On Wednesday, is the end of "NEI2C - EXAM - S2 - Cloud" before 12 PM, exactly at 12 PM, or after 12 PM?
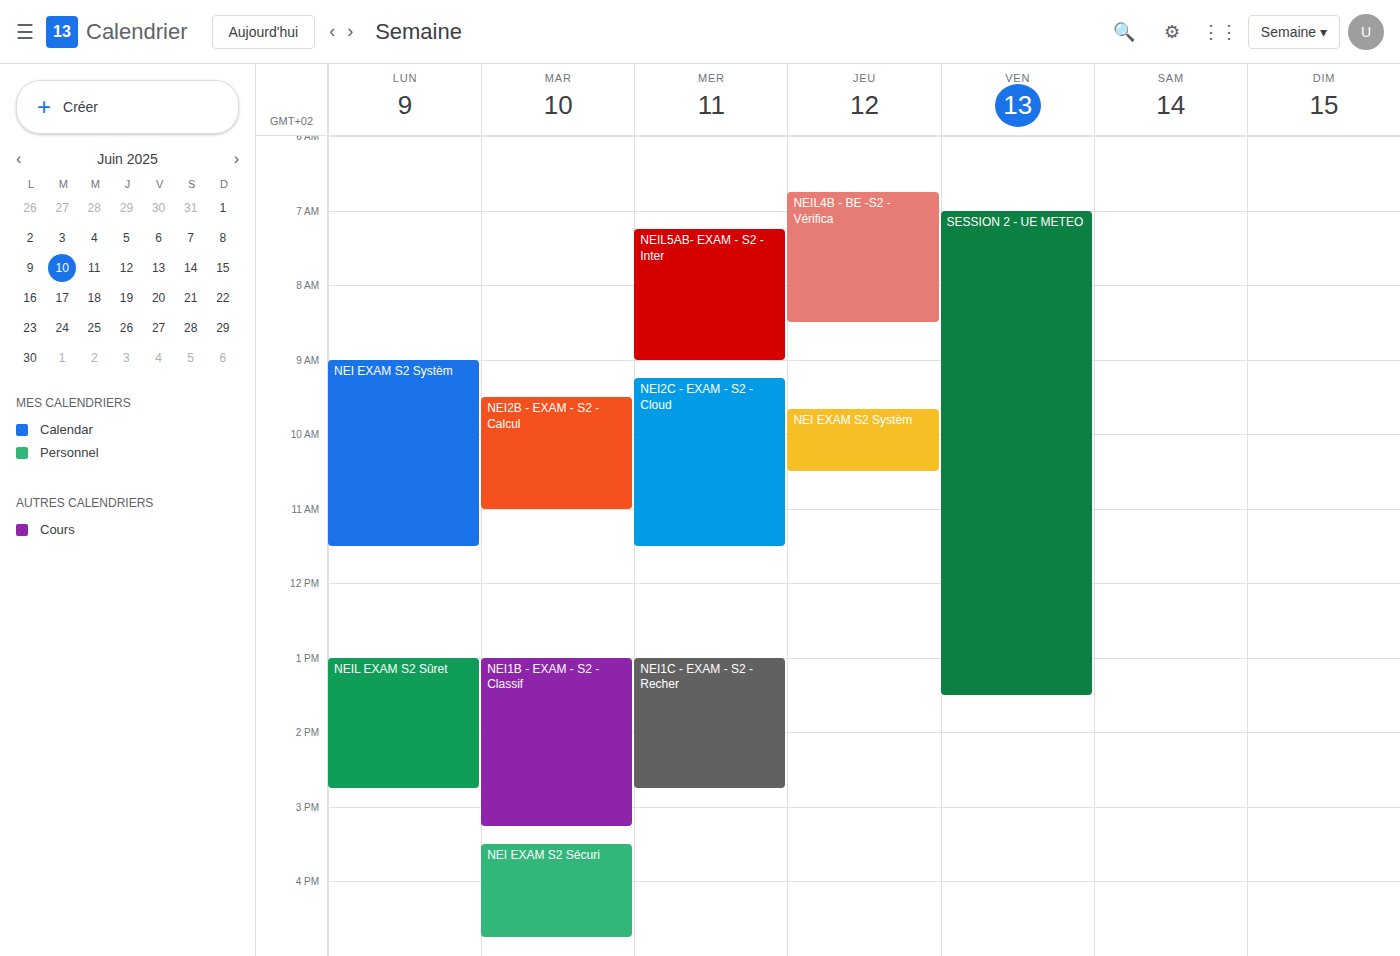
11:30 AM -- before 12 PM, 30 minutes above the 12 PM line.